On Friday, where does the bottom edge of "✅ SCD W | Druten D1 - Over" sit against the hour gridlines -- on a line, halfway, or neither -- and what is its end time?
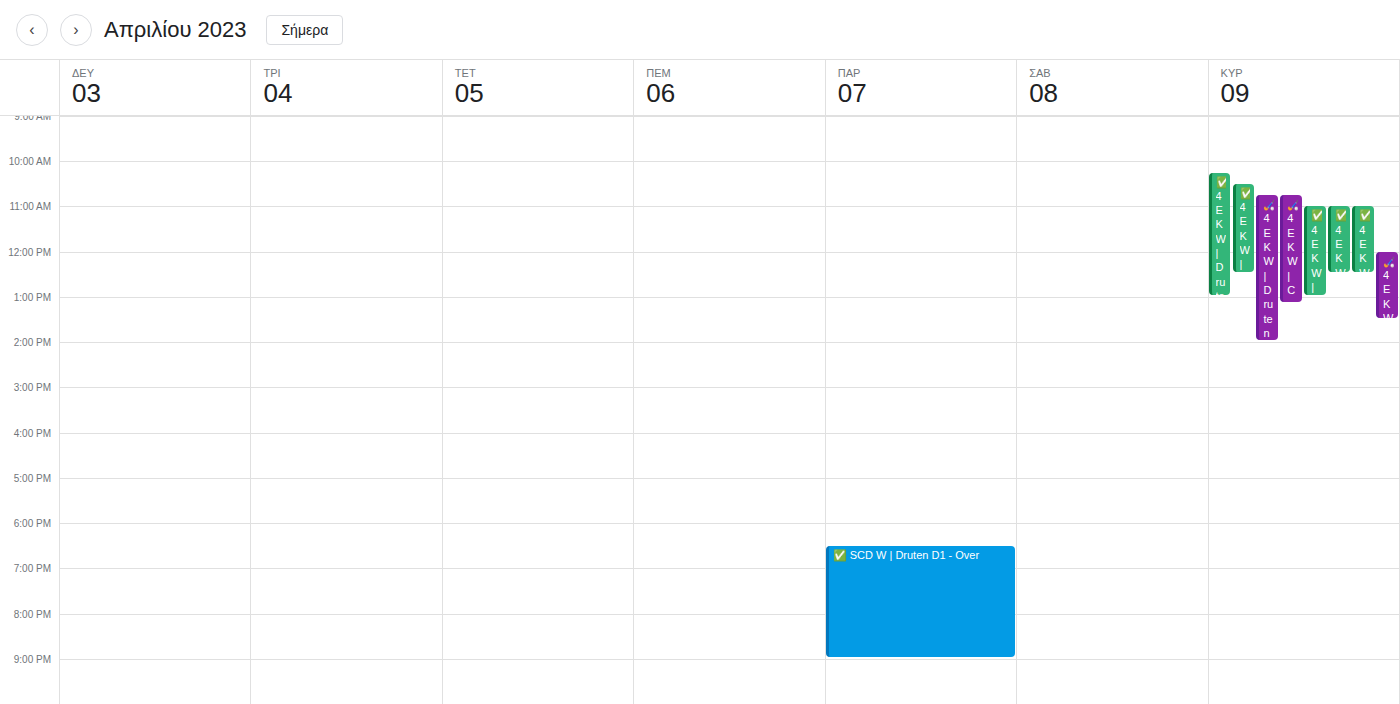
9:00 PM -- exactly on the 9 PM line.